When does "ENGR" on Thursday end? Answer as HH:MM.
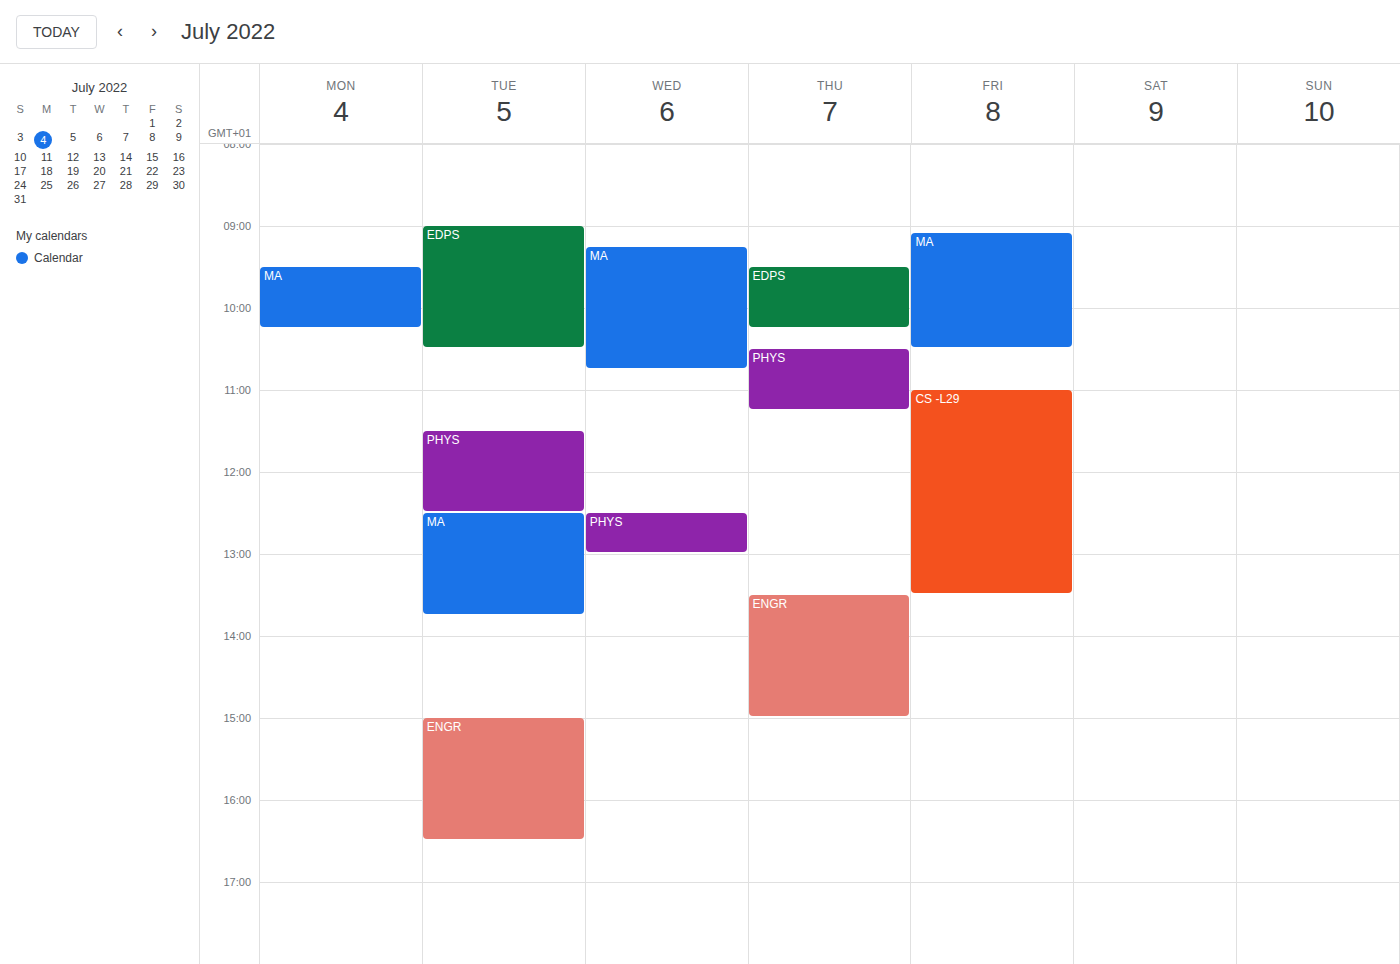
15:00